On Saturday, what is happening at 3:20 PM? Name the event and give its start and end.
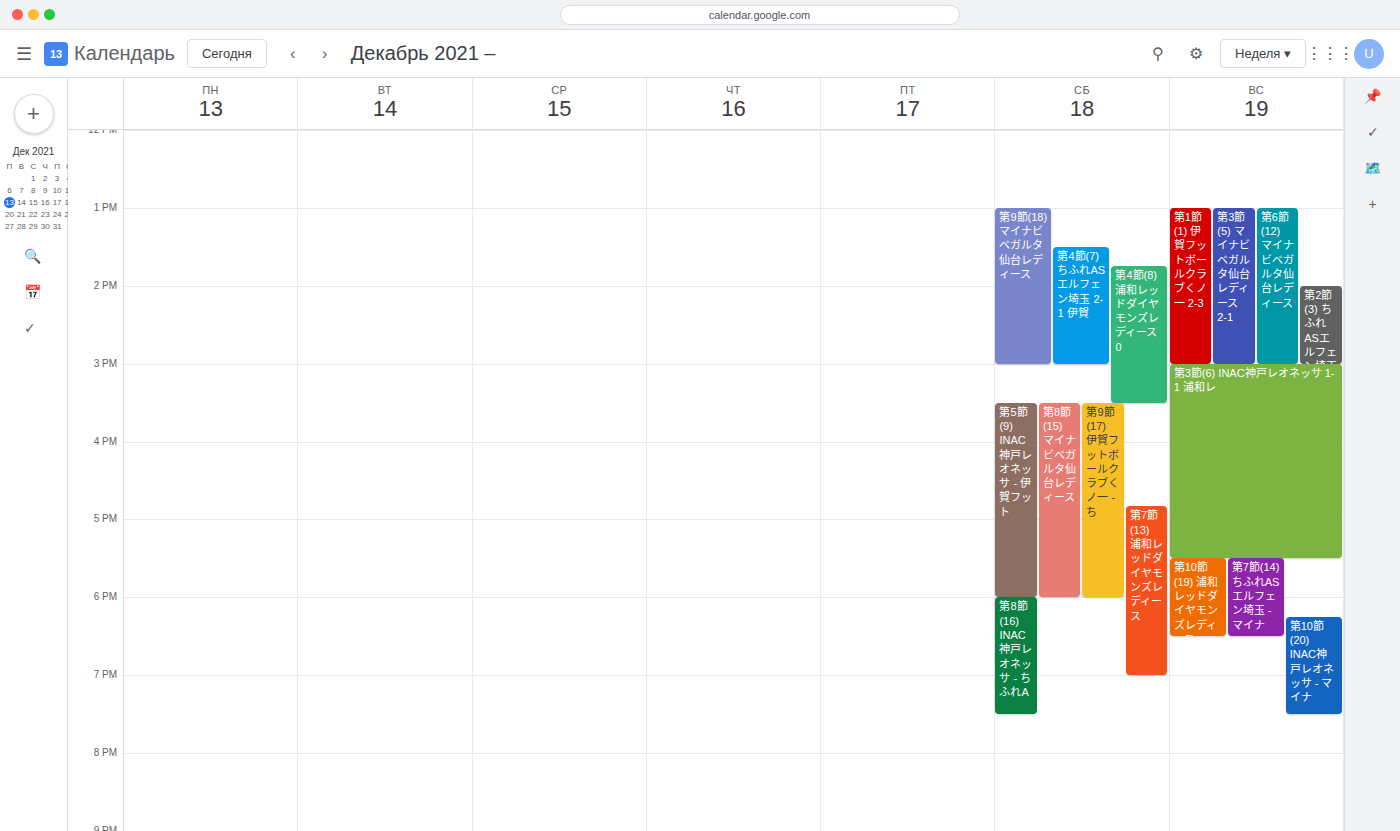
"第4節(8) 浦和レッドダイヤモンズレディース 0", 1:45 PM to 3:30 PM